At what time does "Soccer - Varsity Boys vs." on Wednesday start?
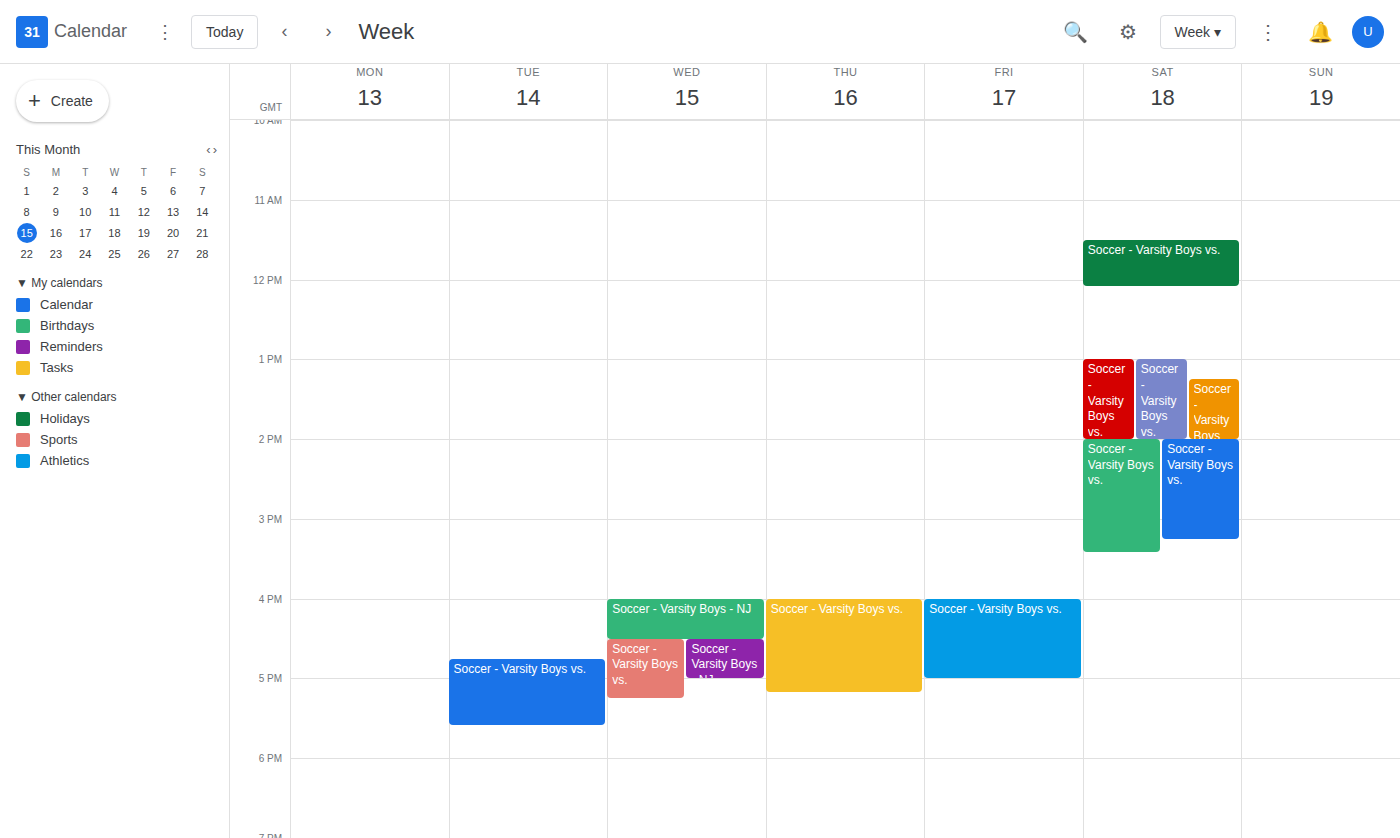
4:30 PM